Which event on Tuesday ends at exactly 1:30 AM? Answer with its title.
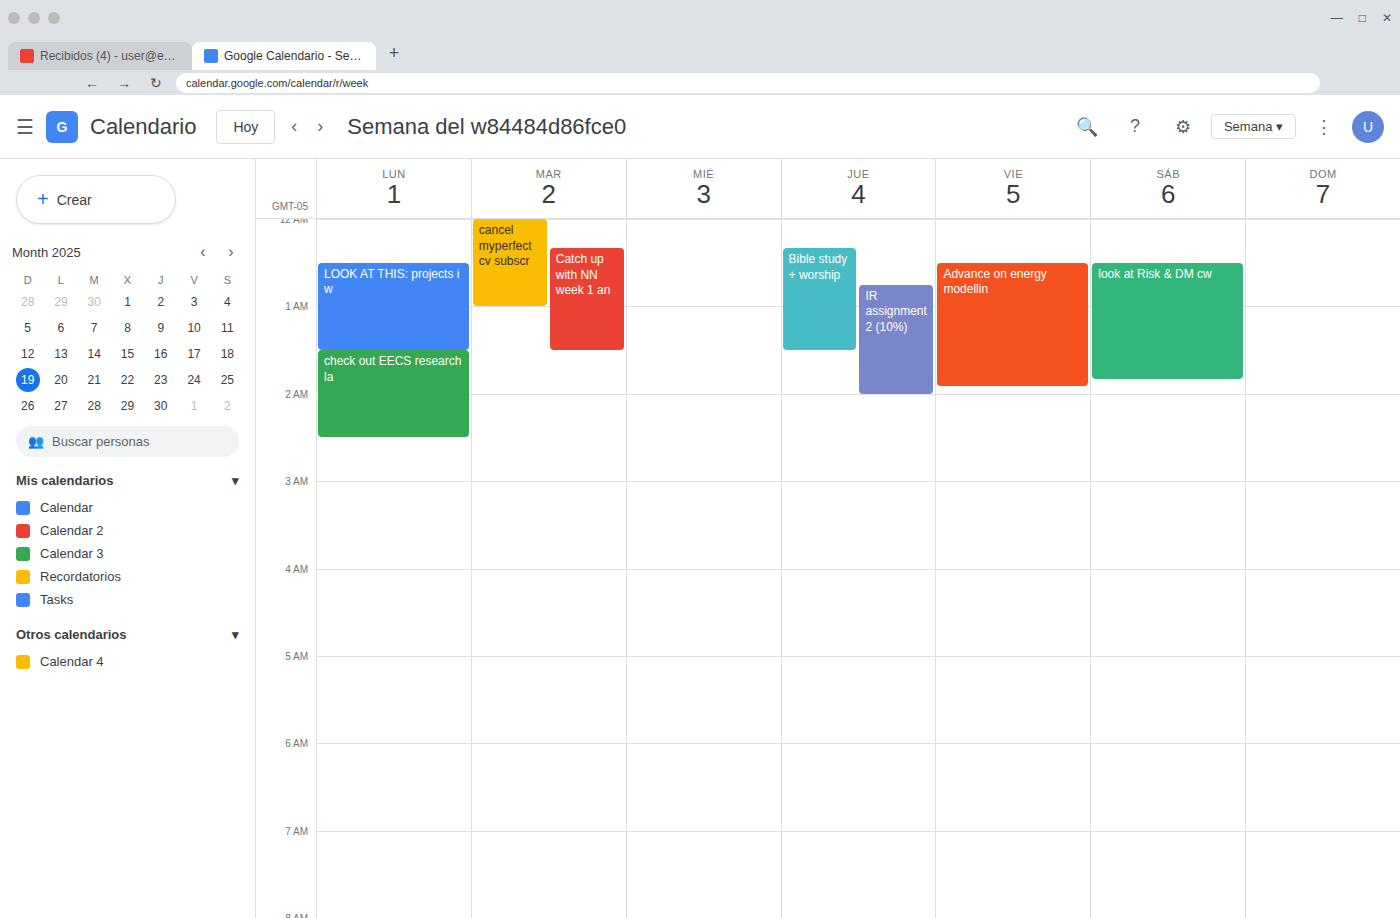
"Catch up with NN week 1 an"